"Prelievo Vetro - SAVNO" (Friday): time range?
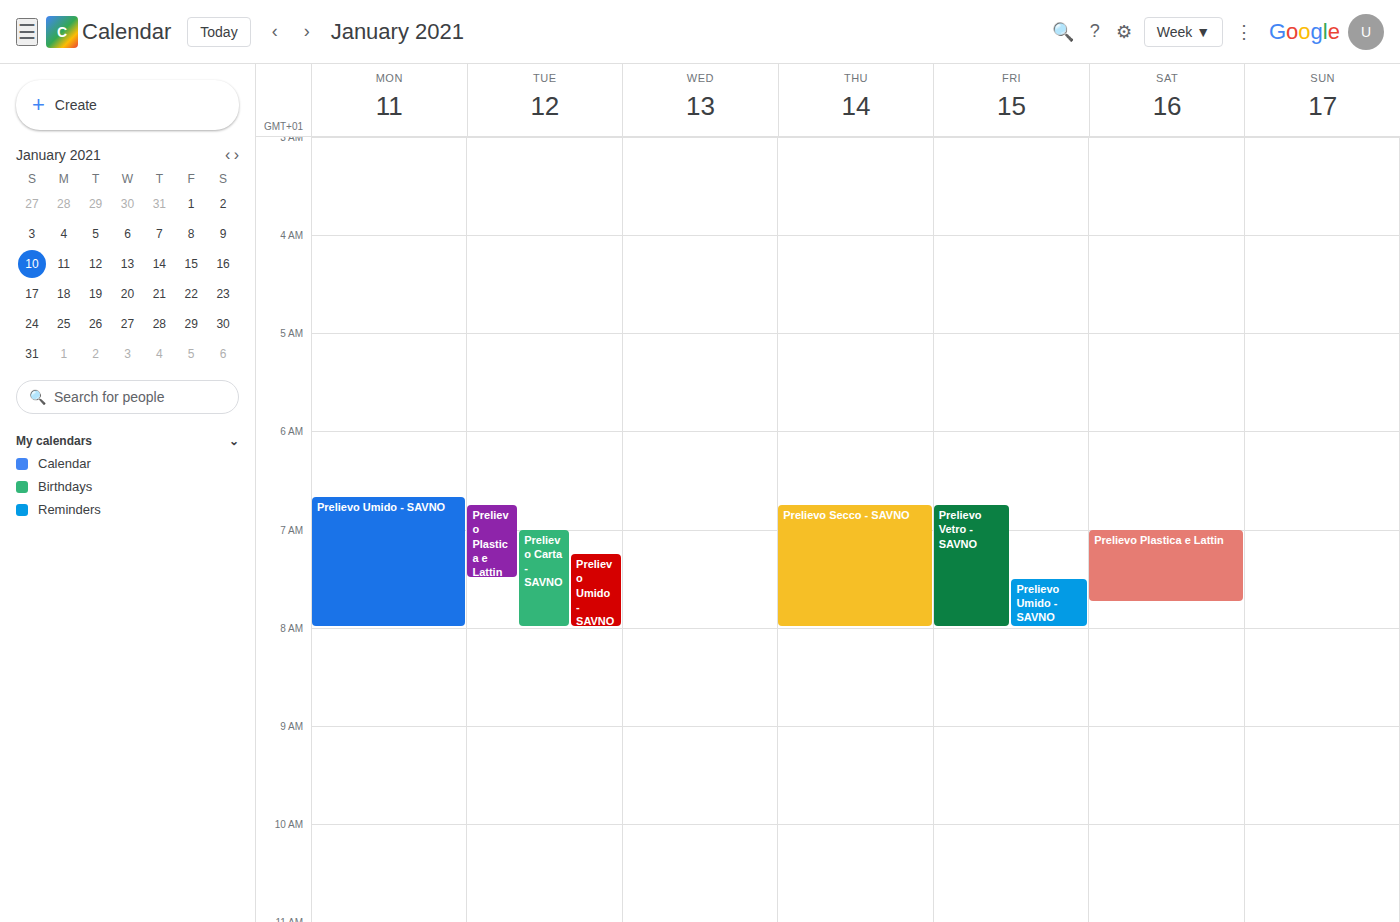
6:45 AM to 8:00 AM